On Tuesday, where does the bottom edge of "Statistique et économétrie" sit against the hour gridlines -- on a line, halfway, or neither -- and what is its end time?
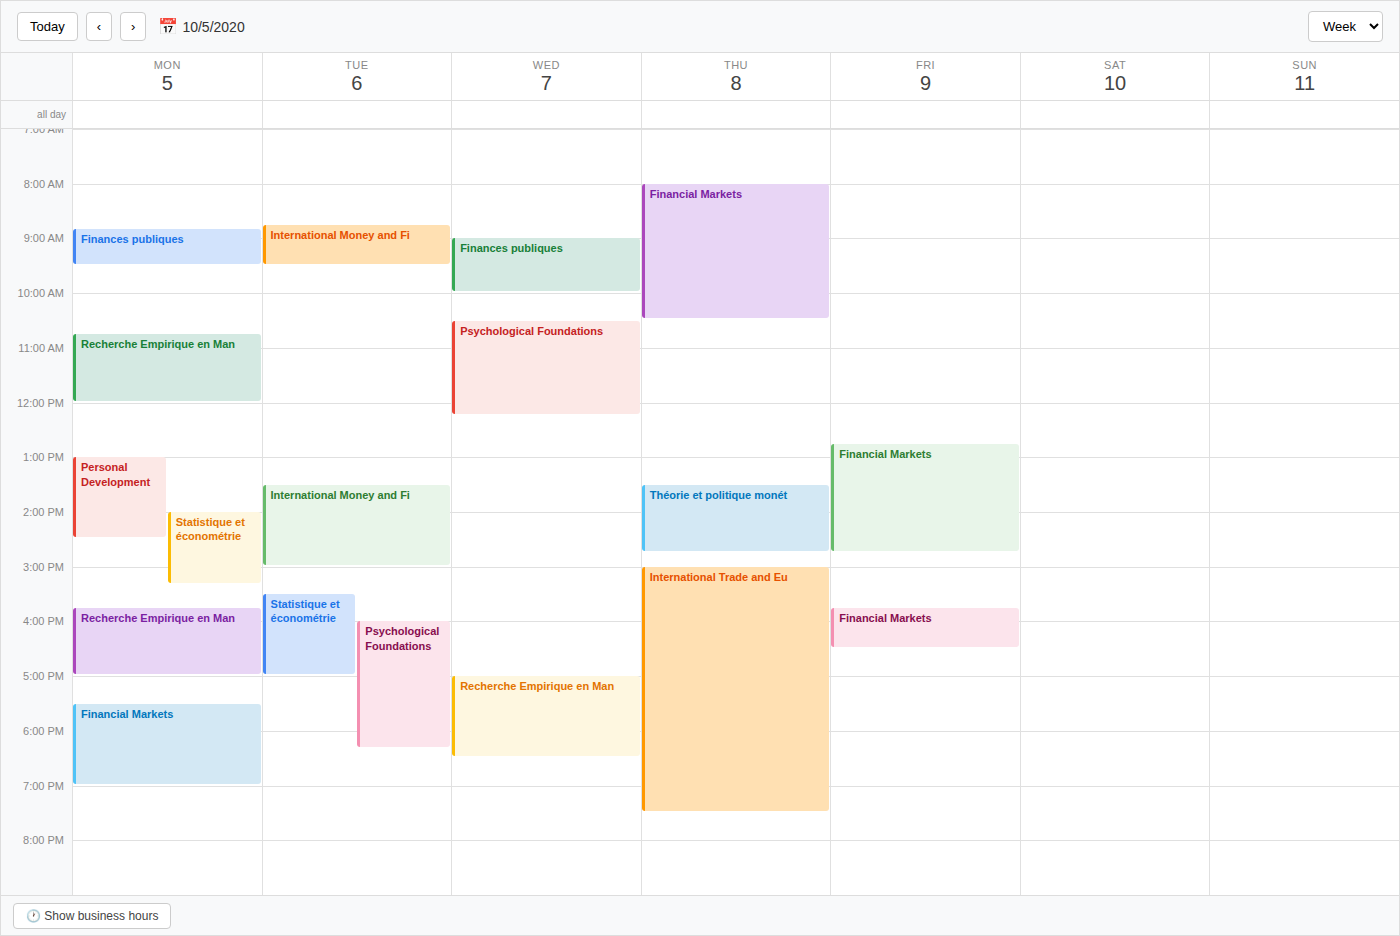
5:00 PM -- exactly on the 5 PM line.